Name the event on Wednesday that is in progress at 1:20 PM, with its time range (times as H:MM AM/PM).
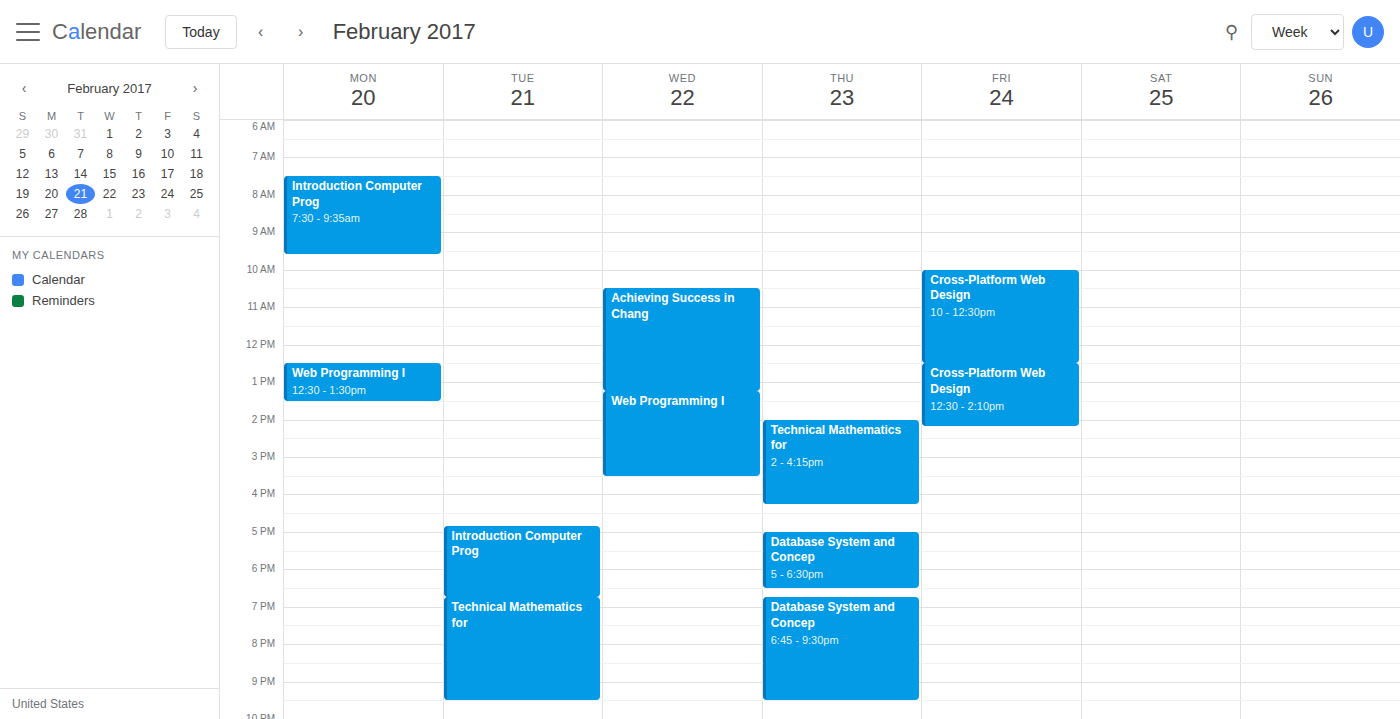
"Web Programming I", 1:15 PM to 3:30 PM